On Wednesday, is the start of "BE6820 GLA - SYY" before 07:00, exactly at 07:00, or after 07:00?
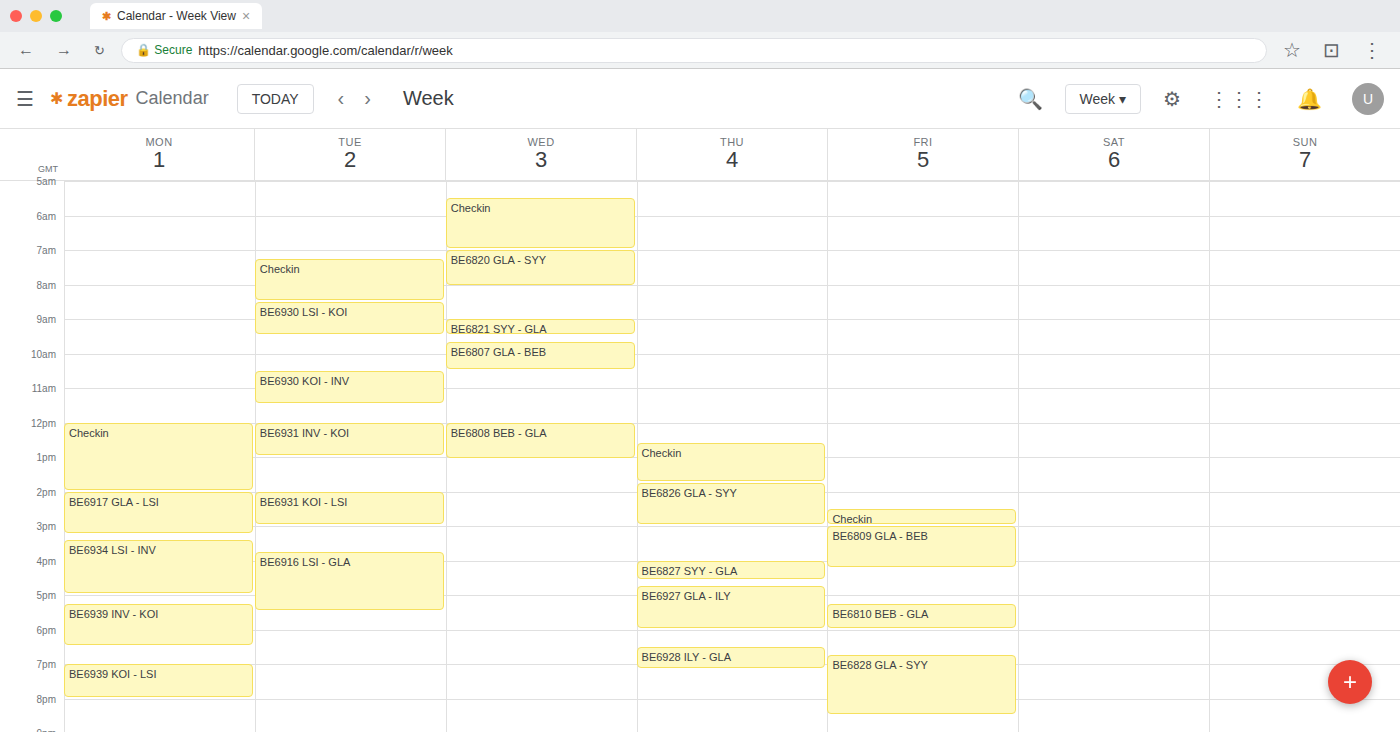
07:00 -- exactly at 07:00, on the 07:00 line.